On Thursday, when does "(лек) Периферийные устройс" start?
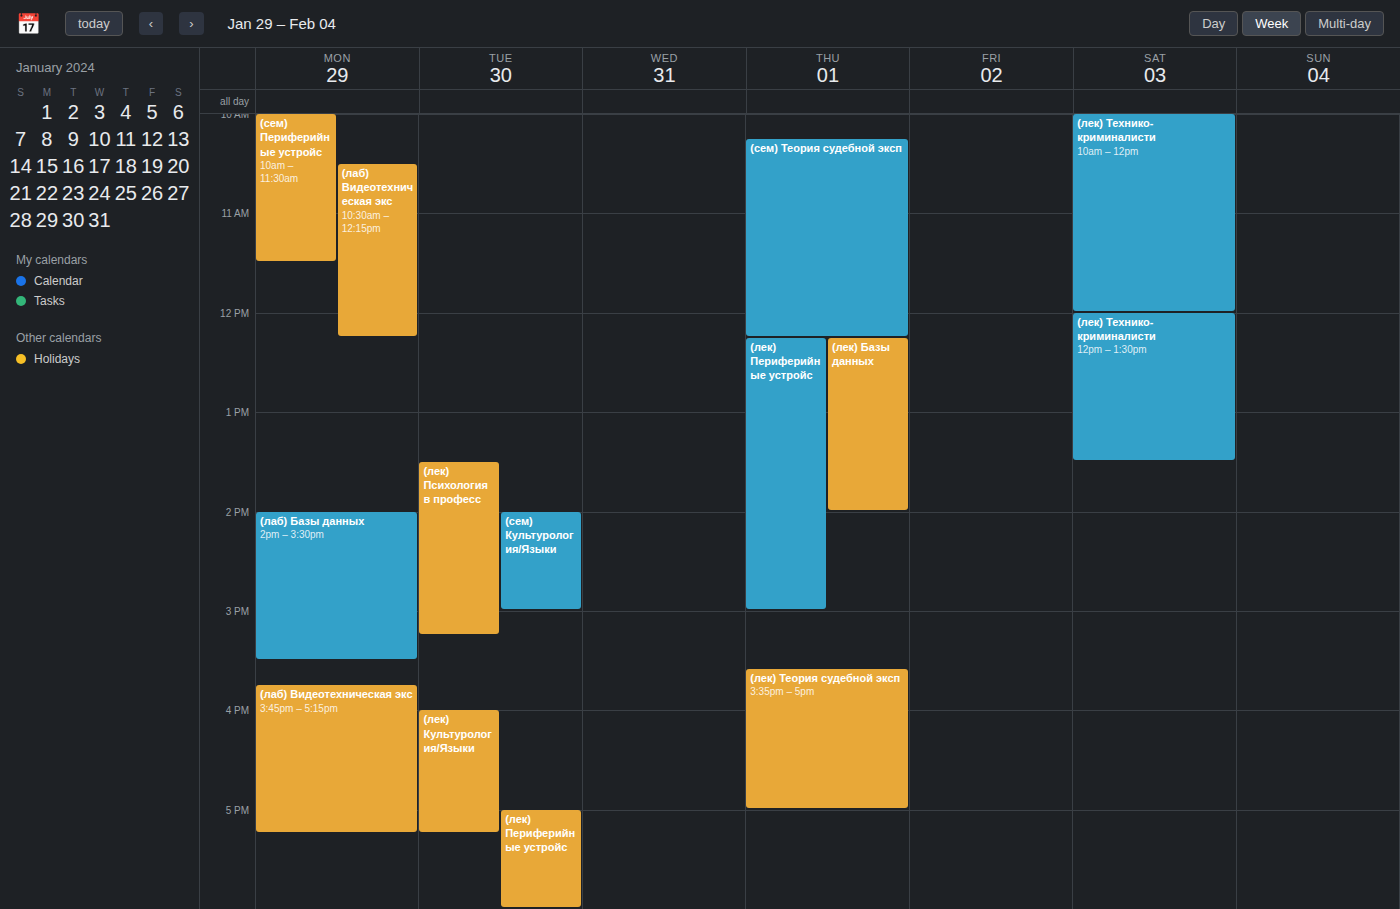
12:15